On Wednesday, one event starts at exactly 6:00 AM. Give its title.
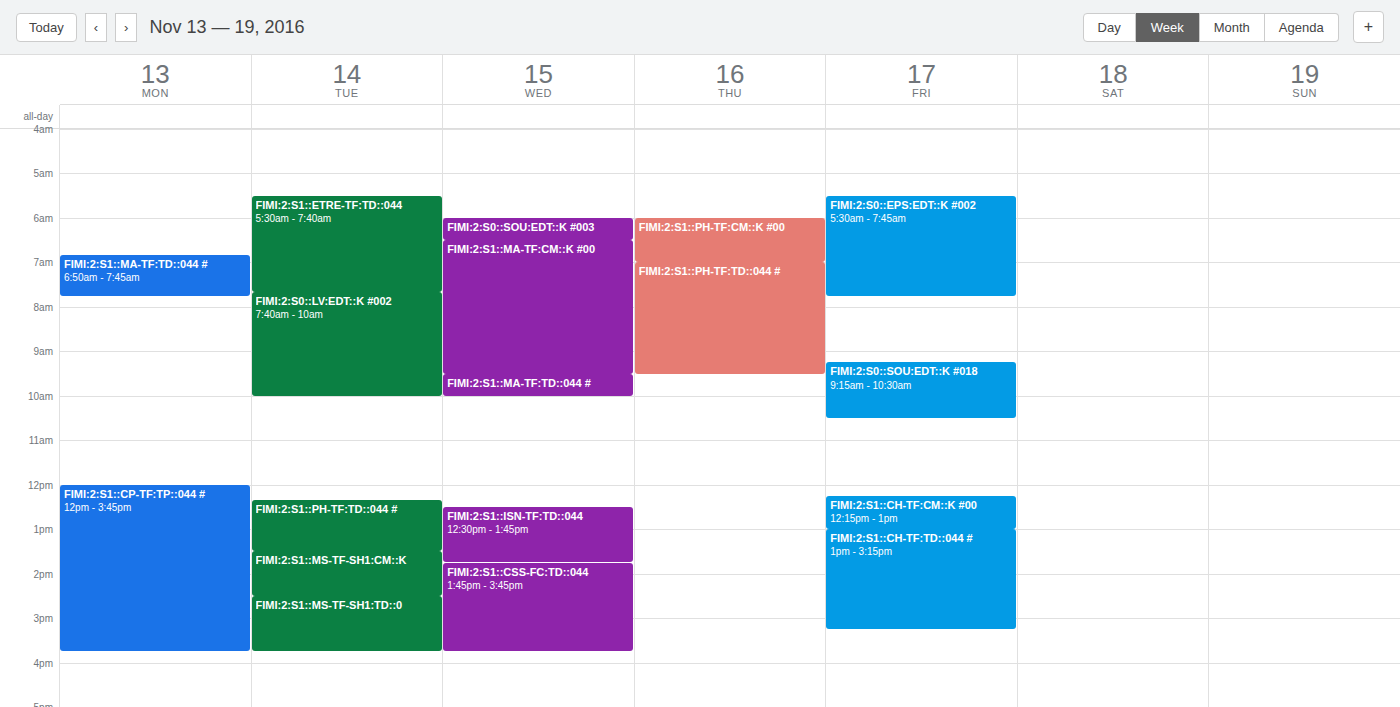
"FIMI:2:S0::SOU:EDT::K #003"